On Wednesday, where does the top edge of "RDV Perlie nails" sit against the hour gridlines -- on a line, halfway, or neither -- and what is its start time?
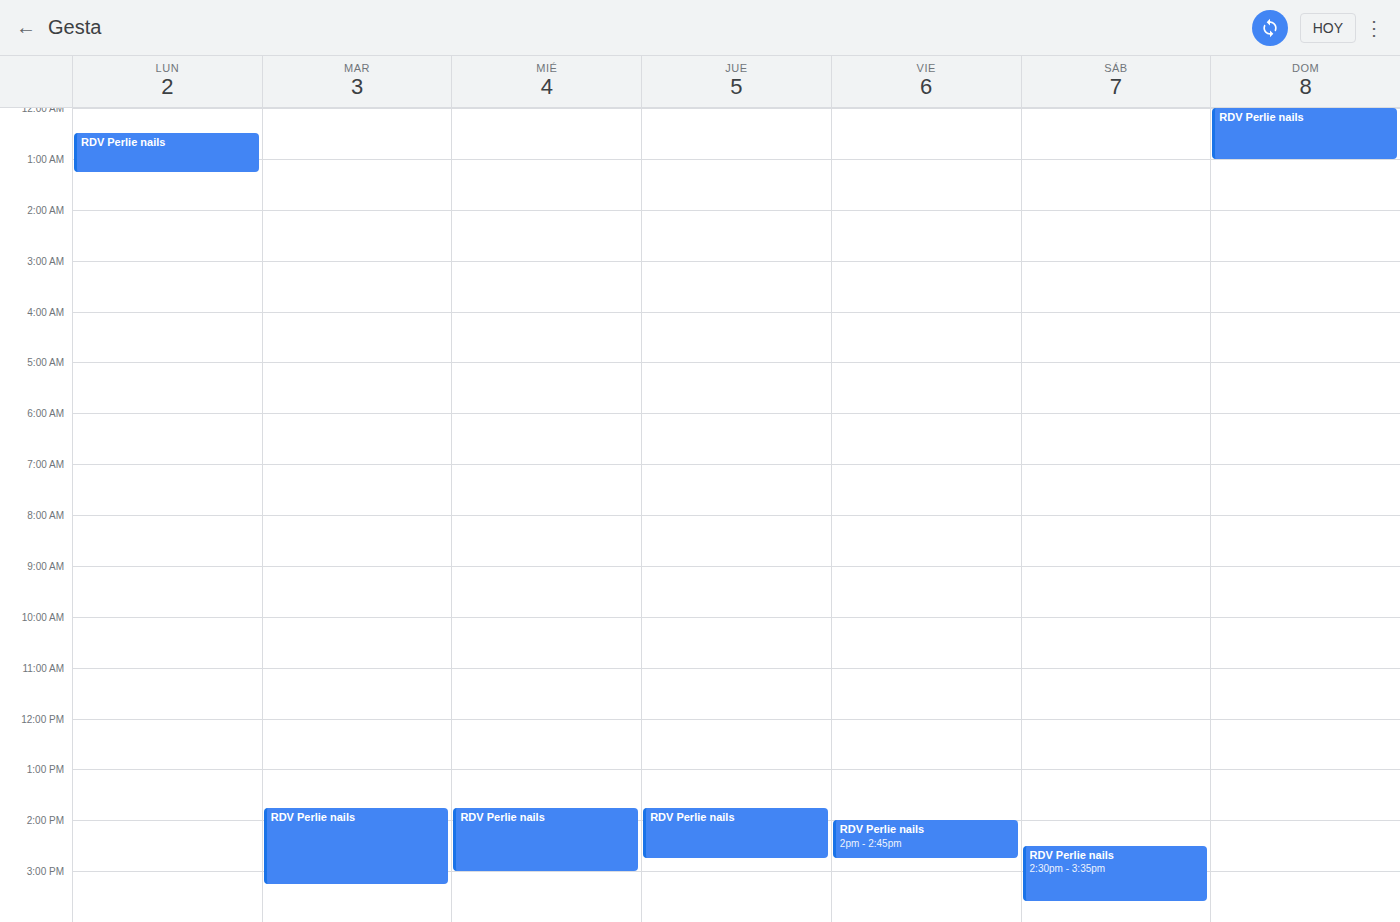
1:45 PM -- neither: three quarters of the way from the 1 PM line to the 2 PM line.